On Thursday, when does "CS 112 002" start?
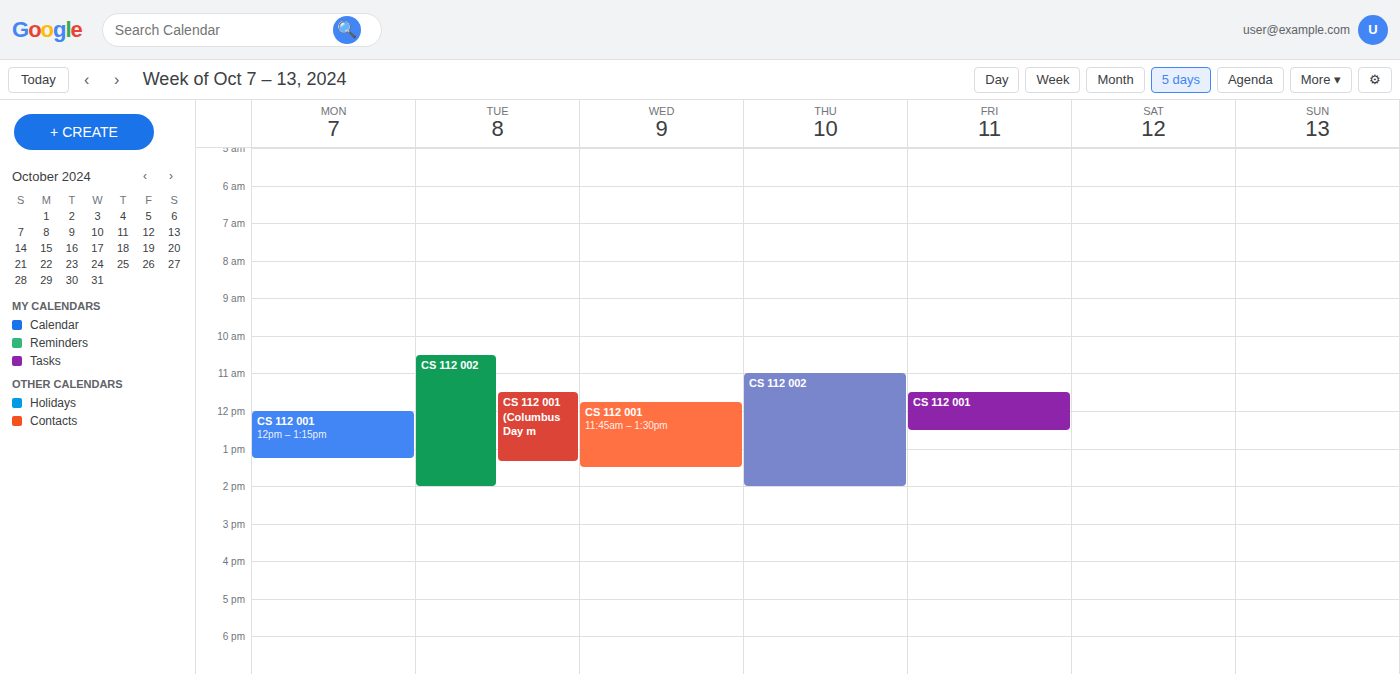
11:00 AM